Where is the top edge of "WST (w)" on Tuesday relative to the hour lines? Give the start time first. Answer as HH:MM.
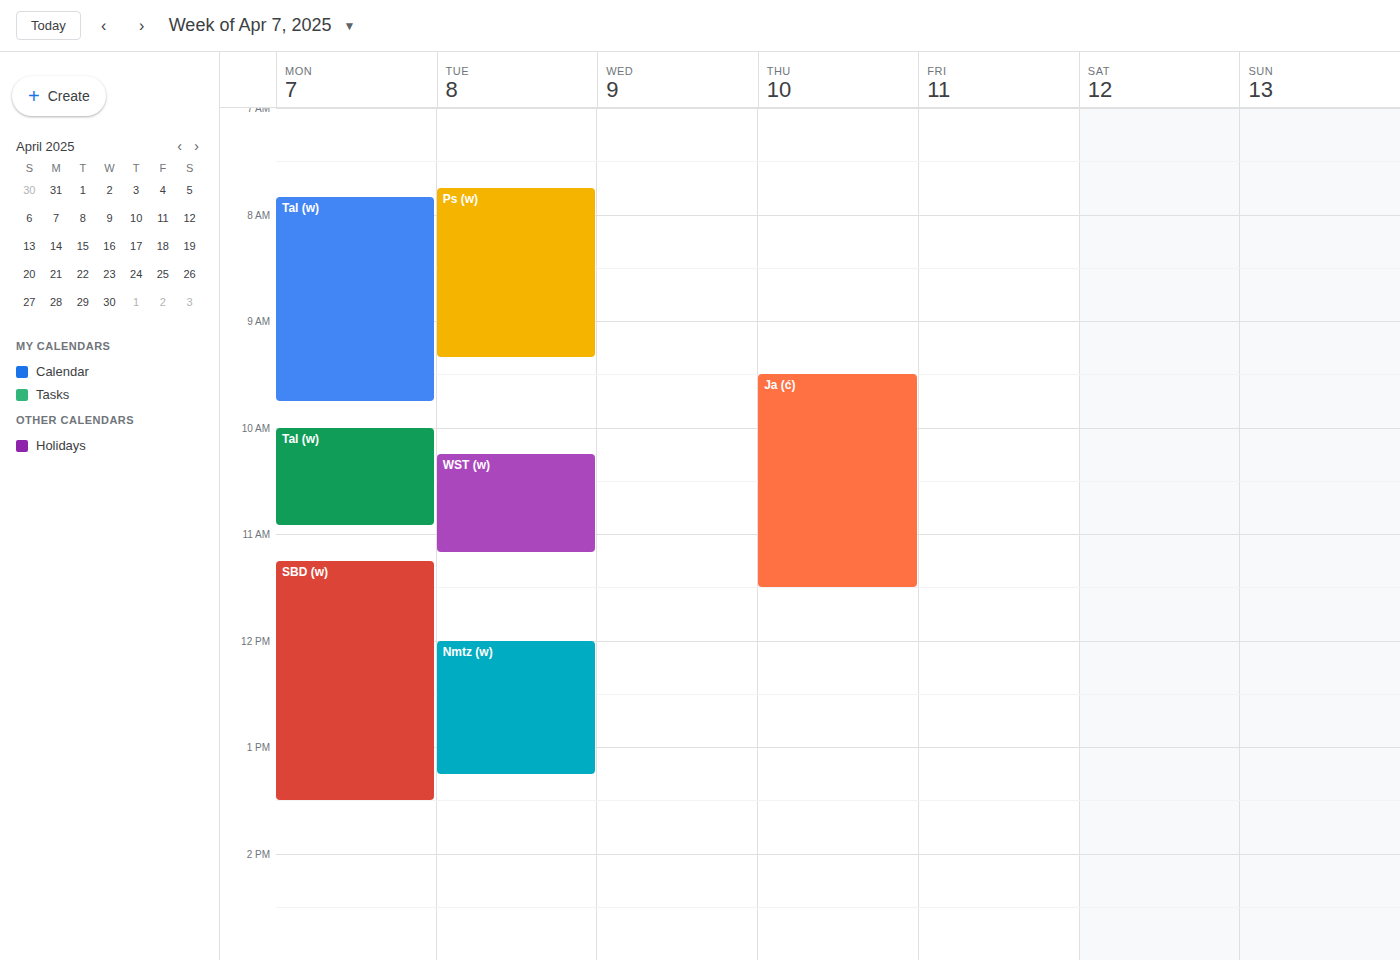
10:15 -- neither: a quarter of the way from the 10:00 line to the 11:00 line.